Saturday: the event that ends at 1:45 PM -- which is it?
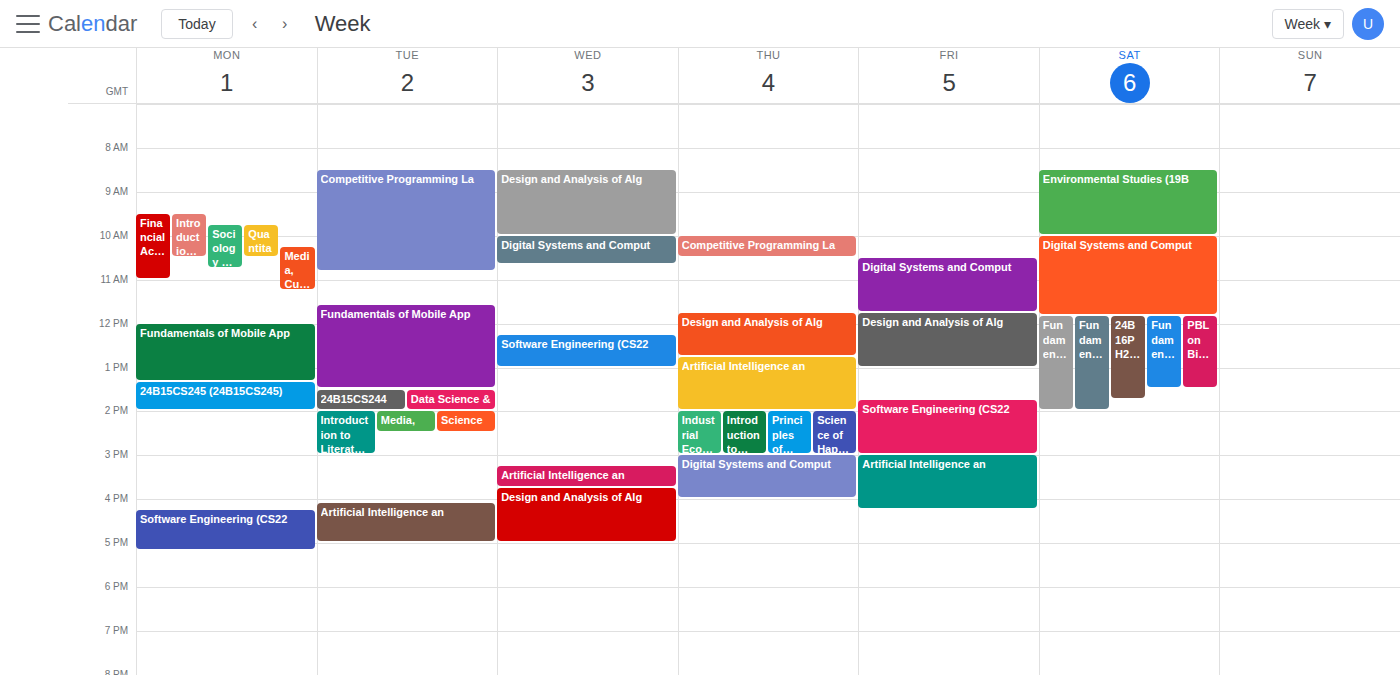
"24B16PH211 (24B16PH211)"